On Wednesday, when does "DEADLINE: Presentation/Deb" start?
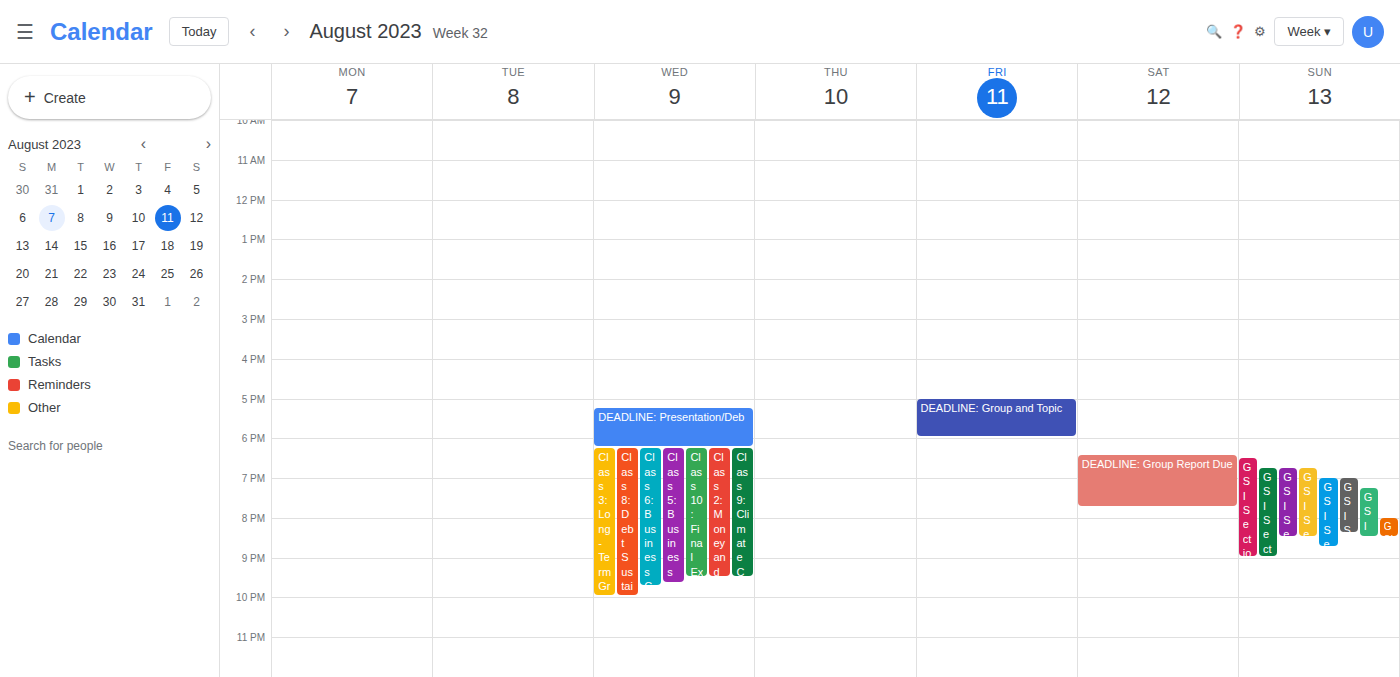
5:15 PM